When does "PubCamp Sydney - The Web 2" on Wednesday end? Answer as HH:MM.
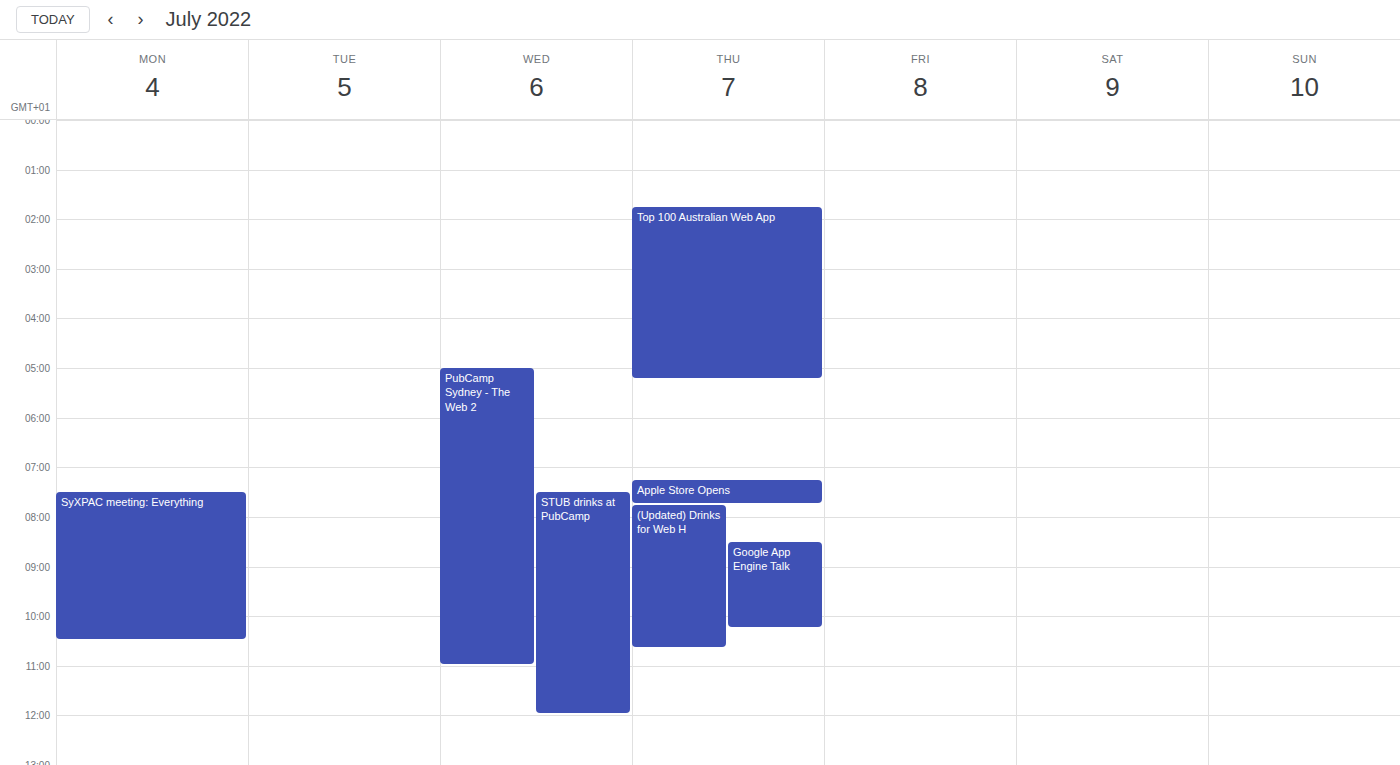
11:00